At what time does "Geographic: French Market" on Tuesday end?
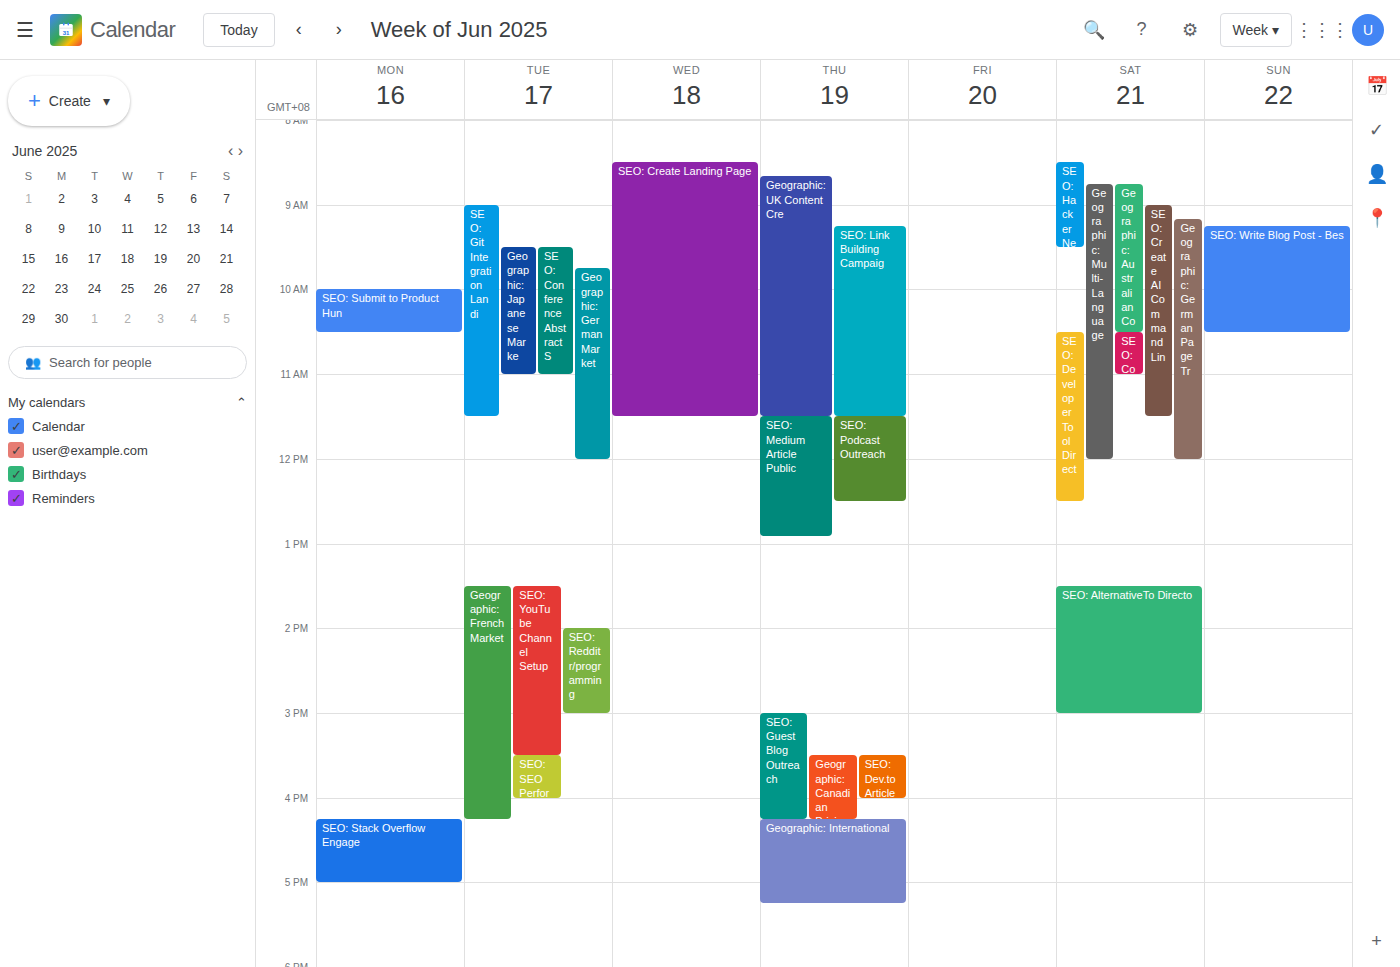
4:15 PM